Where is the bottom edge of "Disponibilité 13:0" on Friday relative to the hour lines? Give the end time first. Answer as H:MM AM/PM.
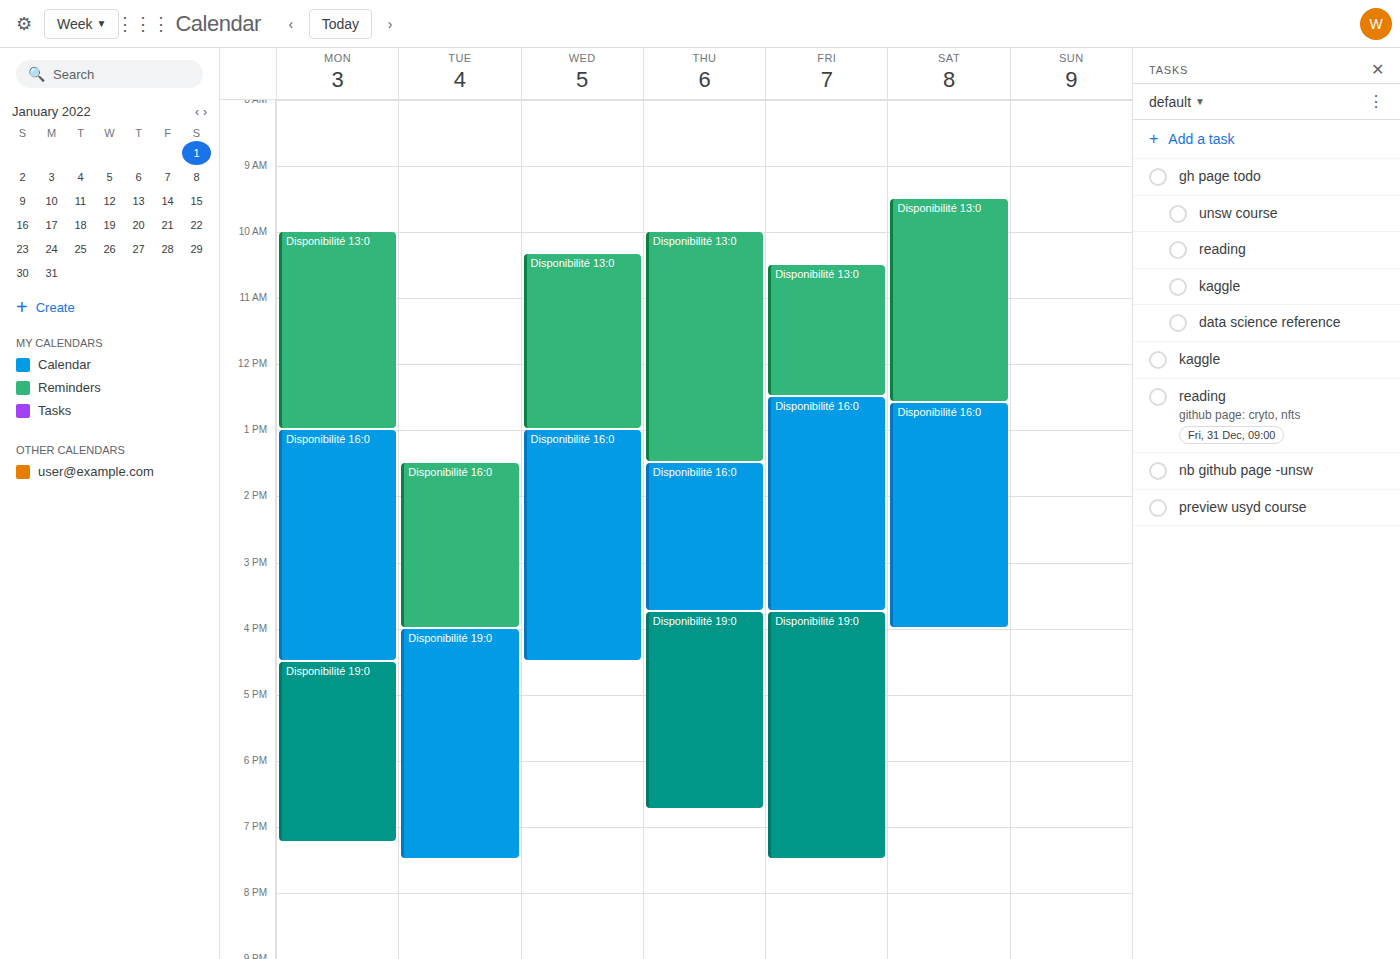
12:30 PM -- halfway between the 12 PM and 1 PM lines.